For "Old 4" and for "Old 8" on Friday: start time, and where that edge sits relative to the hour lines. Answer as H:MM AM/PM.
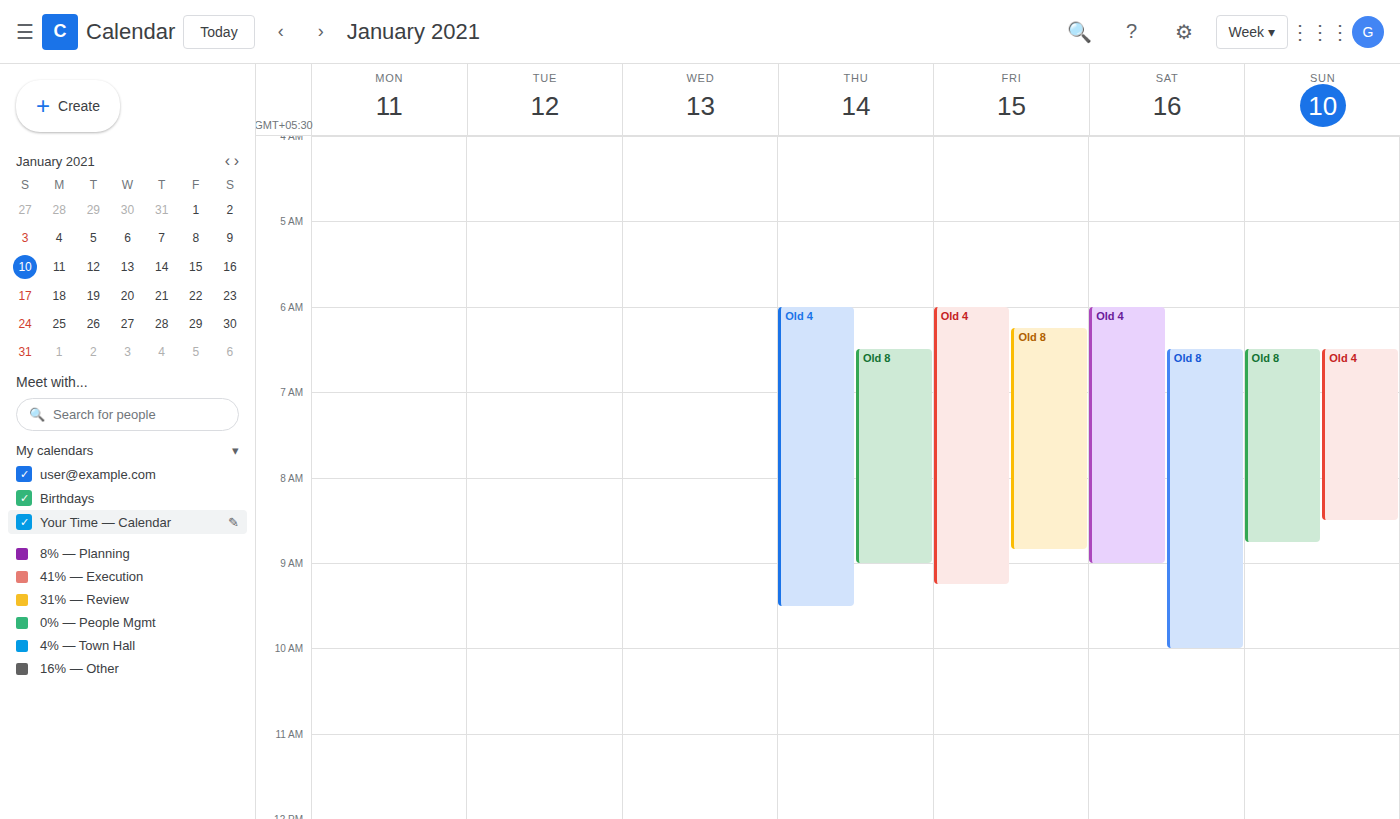
"Old 4": 6:00 AM, exactly on the 6 AM line. "Old 8": 6:15 AM, neither: a quarter of the way from the 6 AM line to the 7 AM line.